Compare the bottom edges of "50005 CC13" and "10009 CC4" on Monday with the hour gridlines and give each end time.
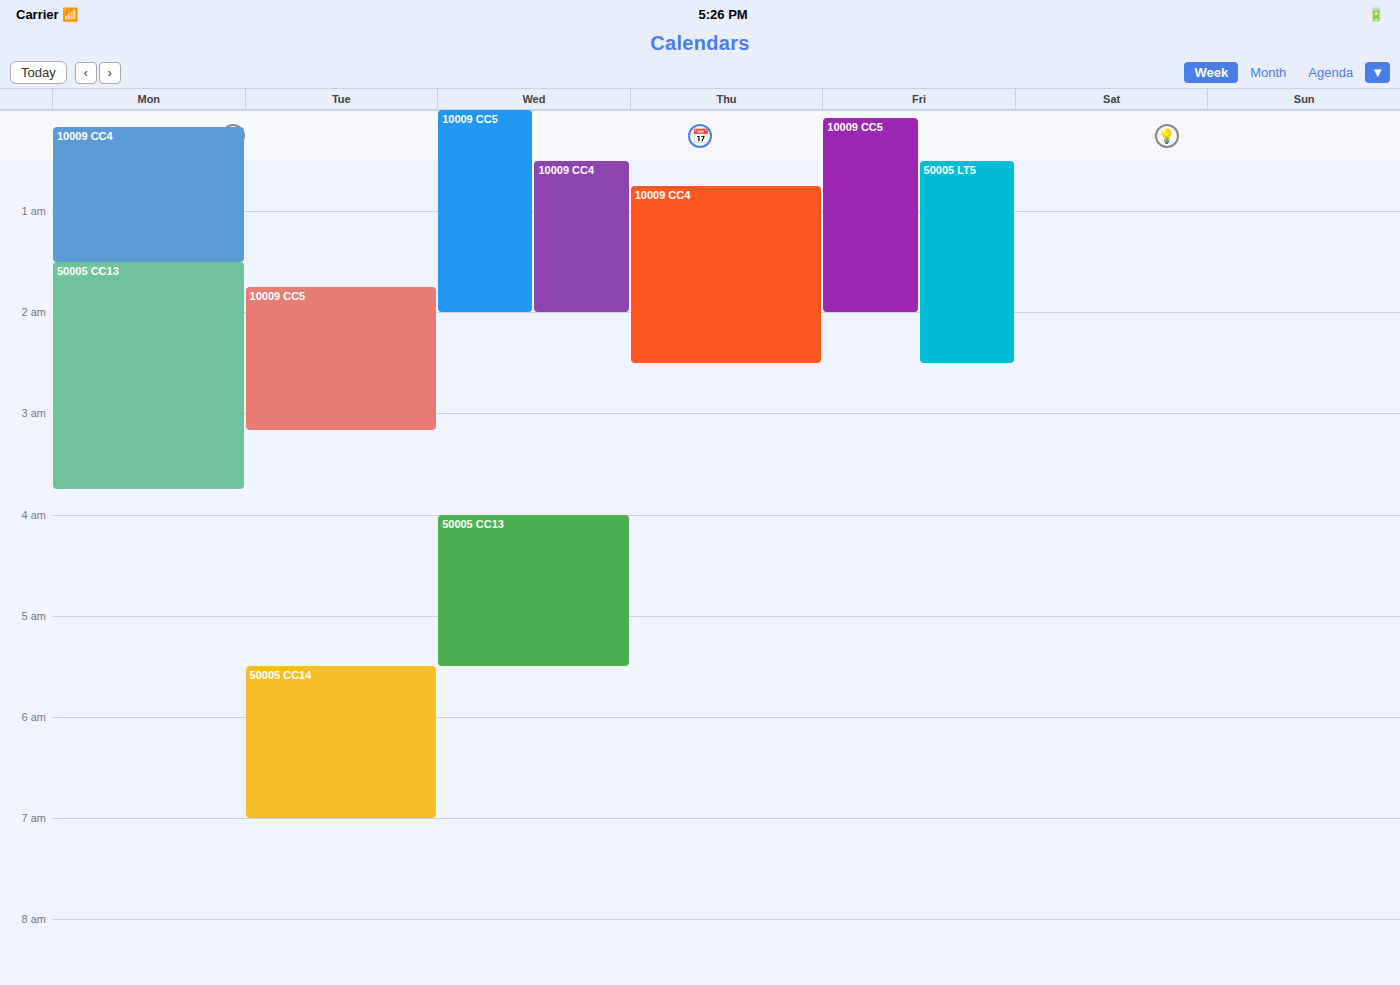
"50005 CC13": 3:45 AM, neither: three quarters of the way from the 3 AM line to the 4 AM line. "10009 CC4": 1:30 AM, halfway between the 1 AM and 2 AM lines.